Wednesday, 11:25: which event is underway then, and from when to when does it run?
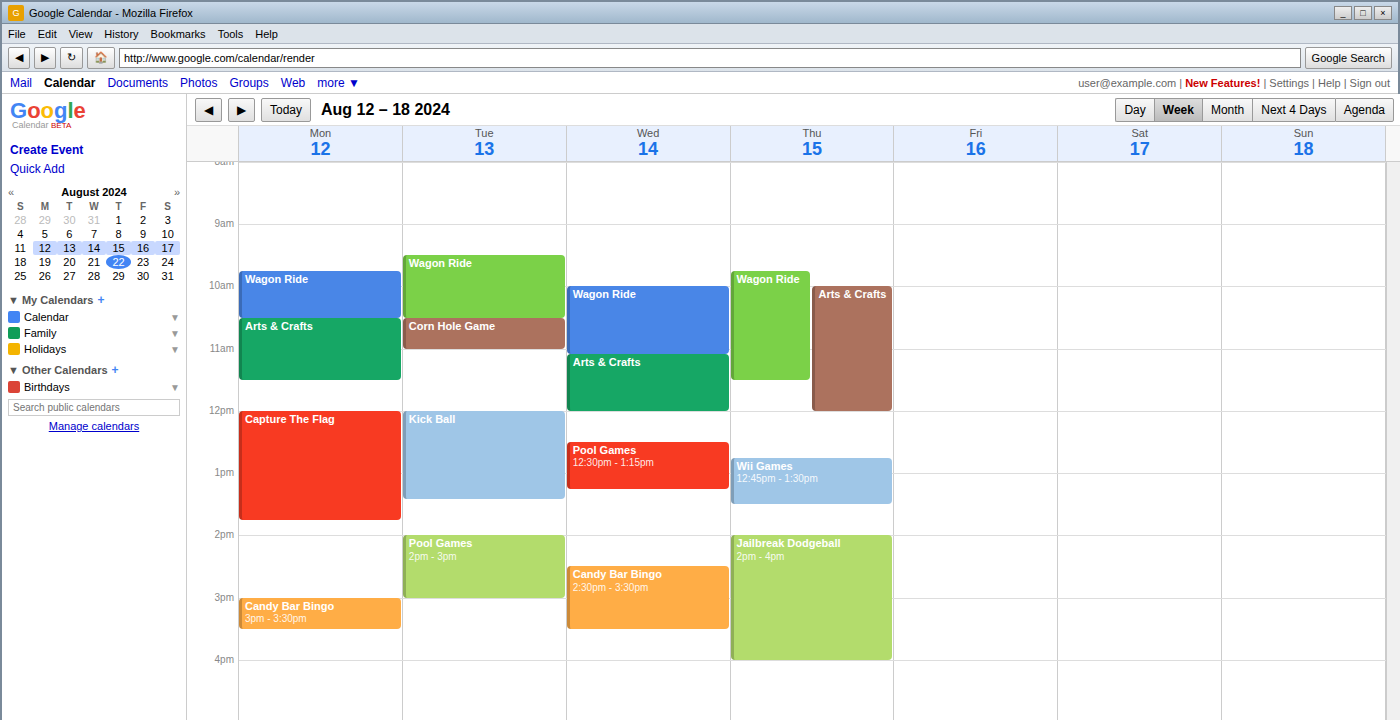
"Arts & Crafts", 11:05 to 12:00